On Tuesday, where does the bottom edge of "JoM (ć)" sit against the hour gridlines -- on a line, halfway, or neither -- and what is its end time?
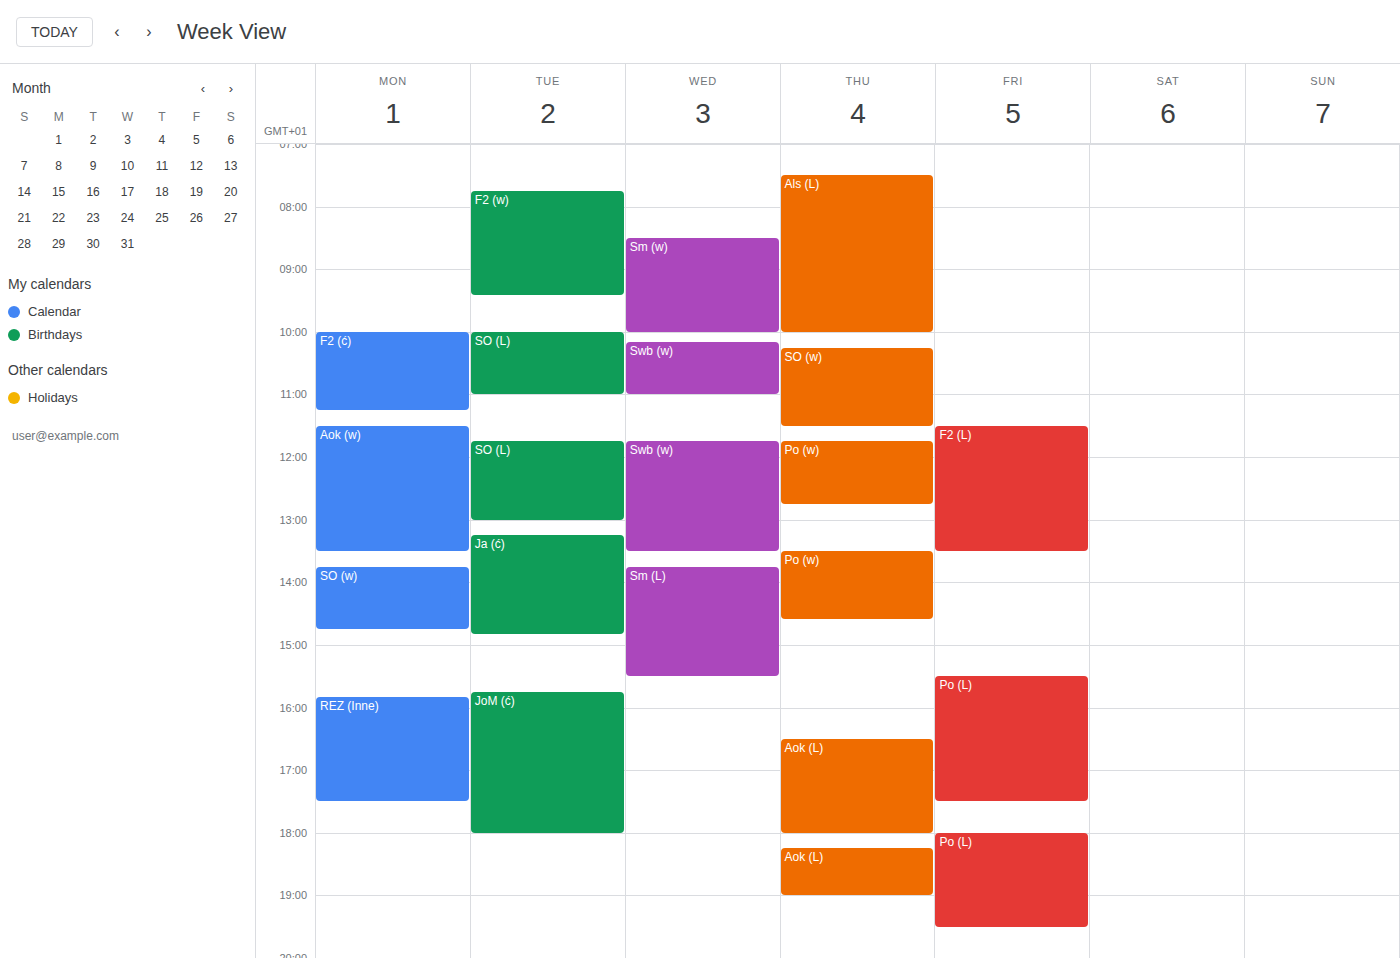
6:00 PM -- exactly on the 6 PM line.